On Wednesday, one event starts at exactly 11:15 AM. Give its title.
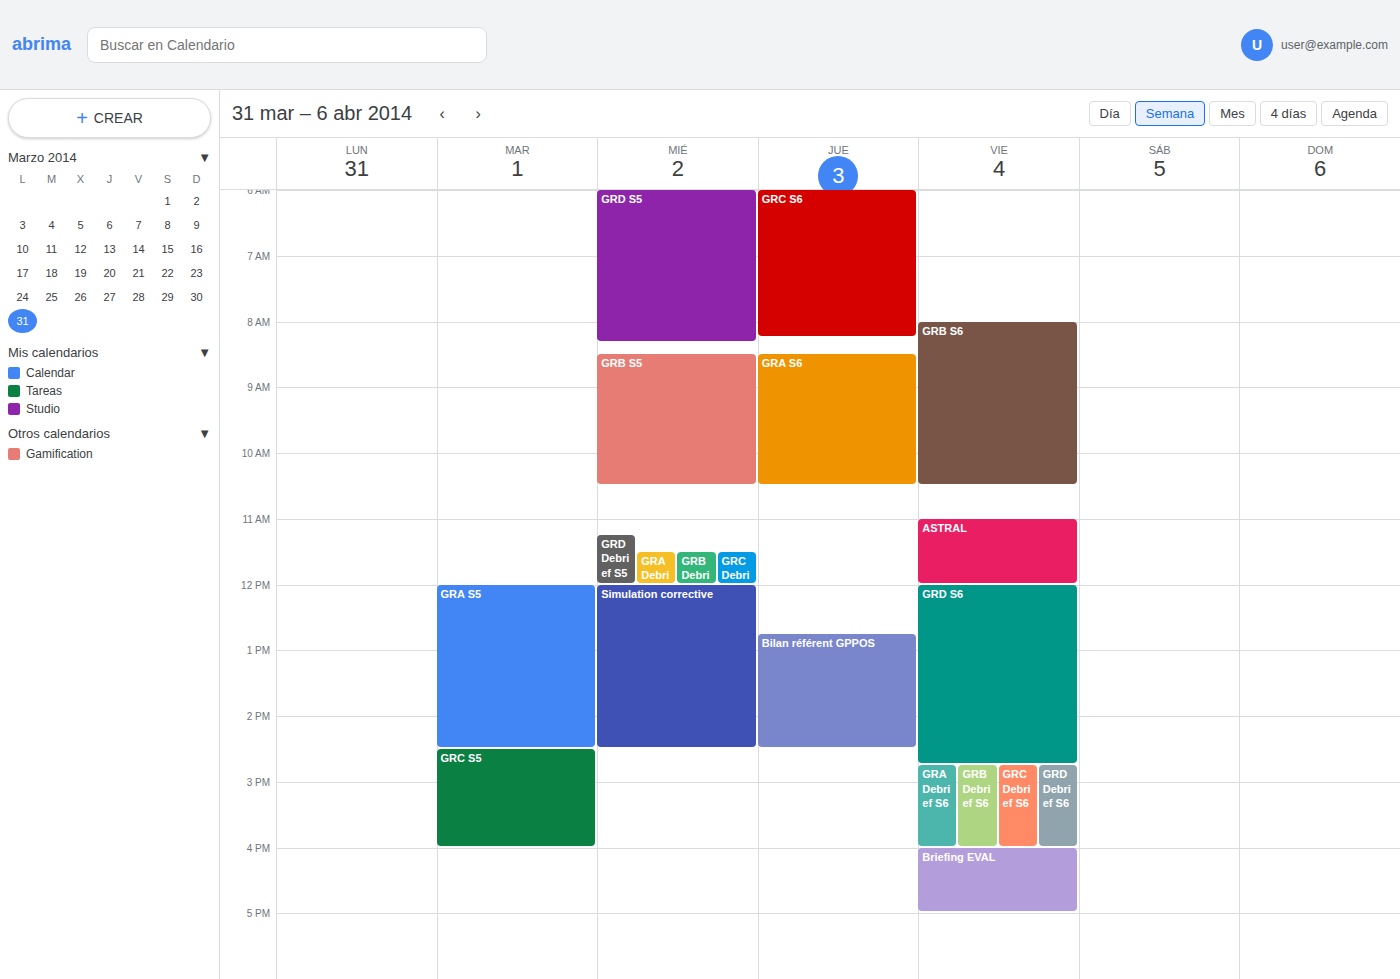
"GRD Debrief S5"